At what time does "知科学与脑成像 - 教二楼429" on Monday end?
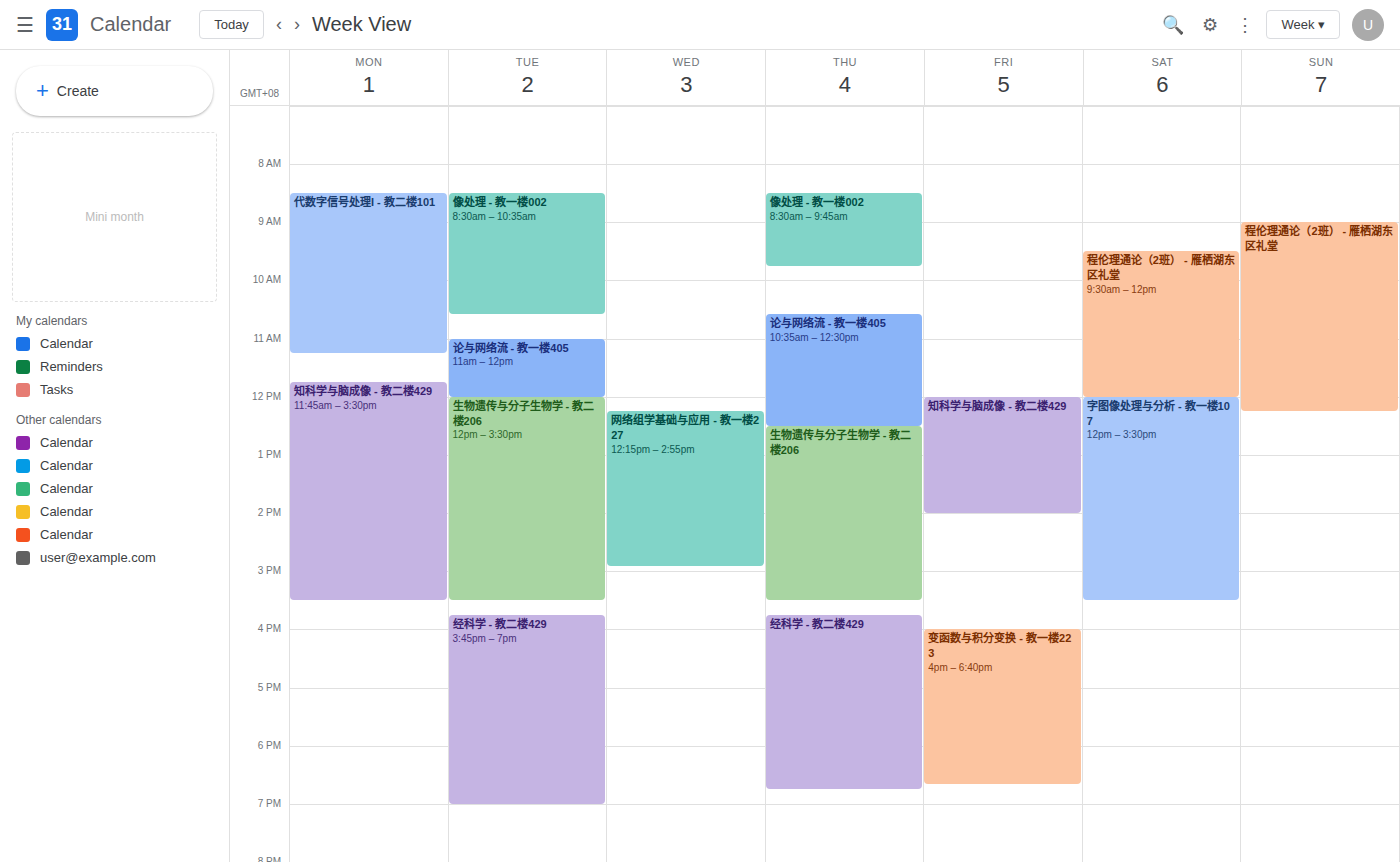
3:30 PM